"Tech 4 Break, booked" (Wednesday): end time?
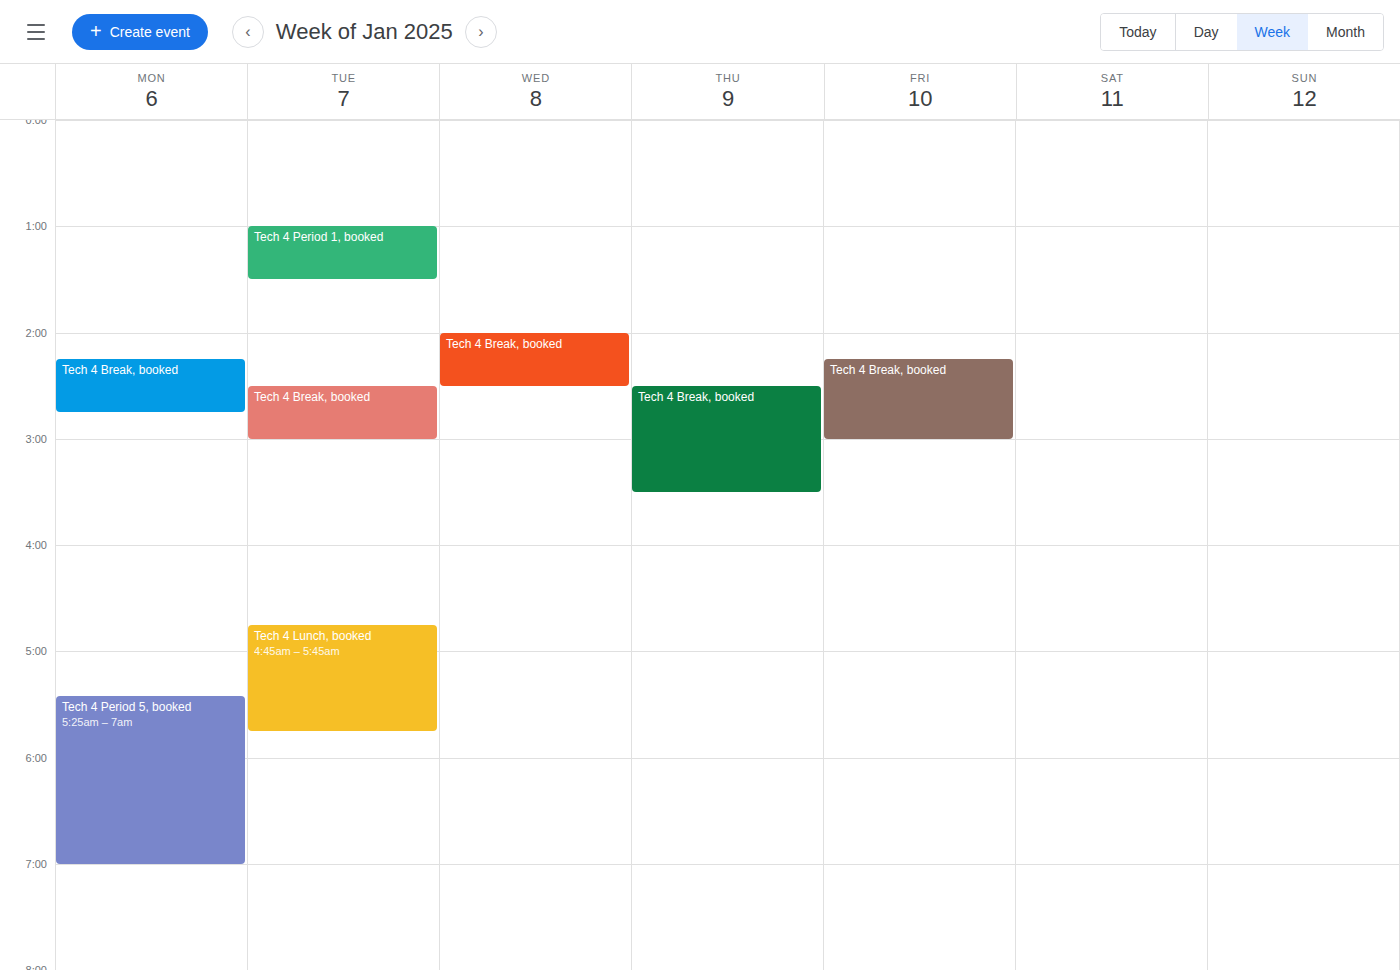
2:30 AM